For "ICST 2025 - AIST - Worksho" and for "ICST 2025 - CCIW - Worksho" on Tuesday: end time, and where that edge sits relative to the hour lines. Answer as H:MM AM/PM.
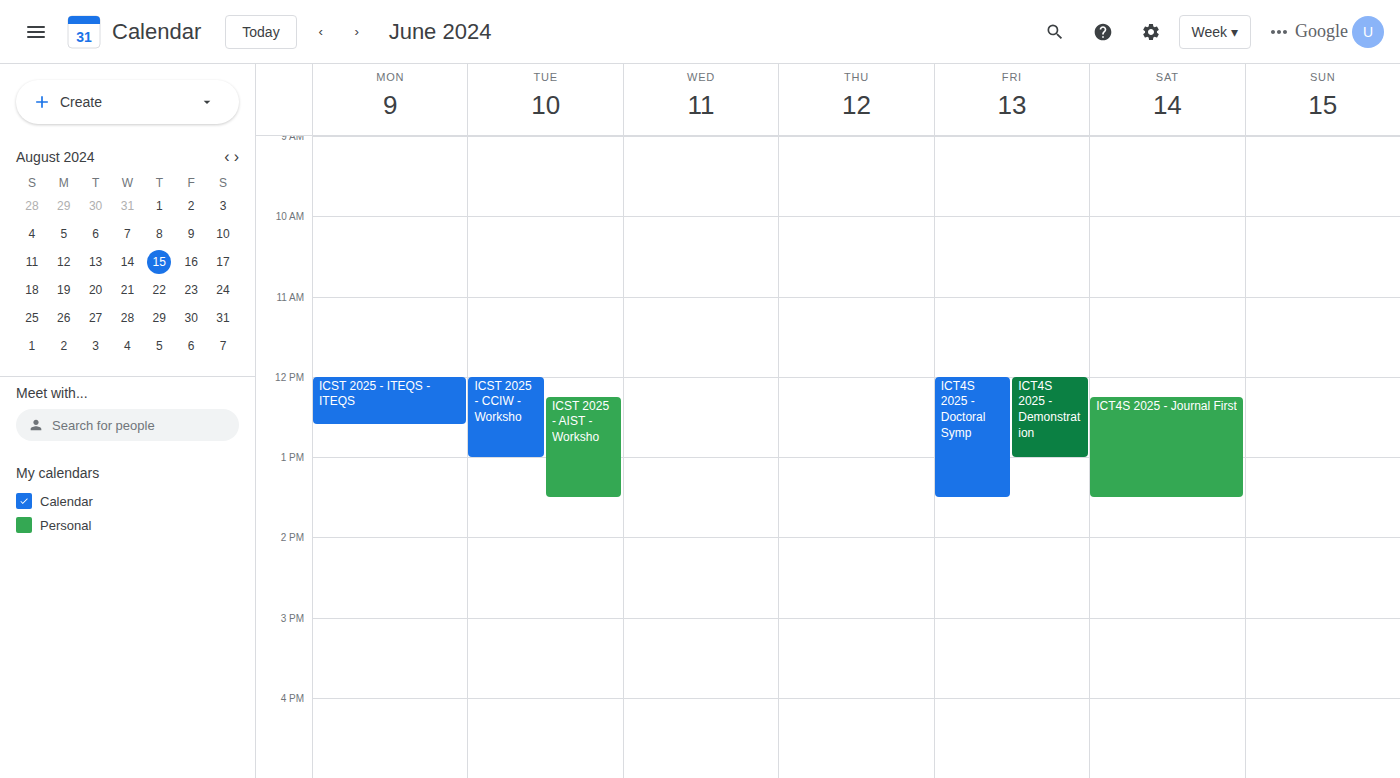
"ICST 2025 - AIST - Worksho": 1:30 PM, halfway between the 1 PM and 2 PM lines. "ICST 2025 - CCIW - Worksho": 1:00 PM, exactly on the 1 PM line.